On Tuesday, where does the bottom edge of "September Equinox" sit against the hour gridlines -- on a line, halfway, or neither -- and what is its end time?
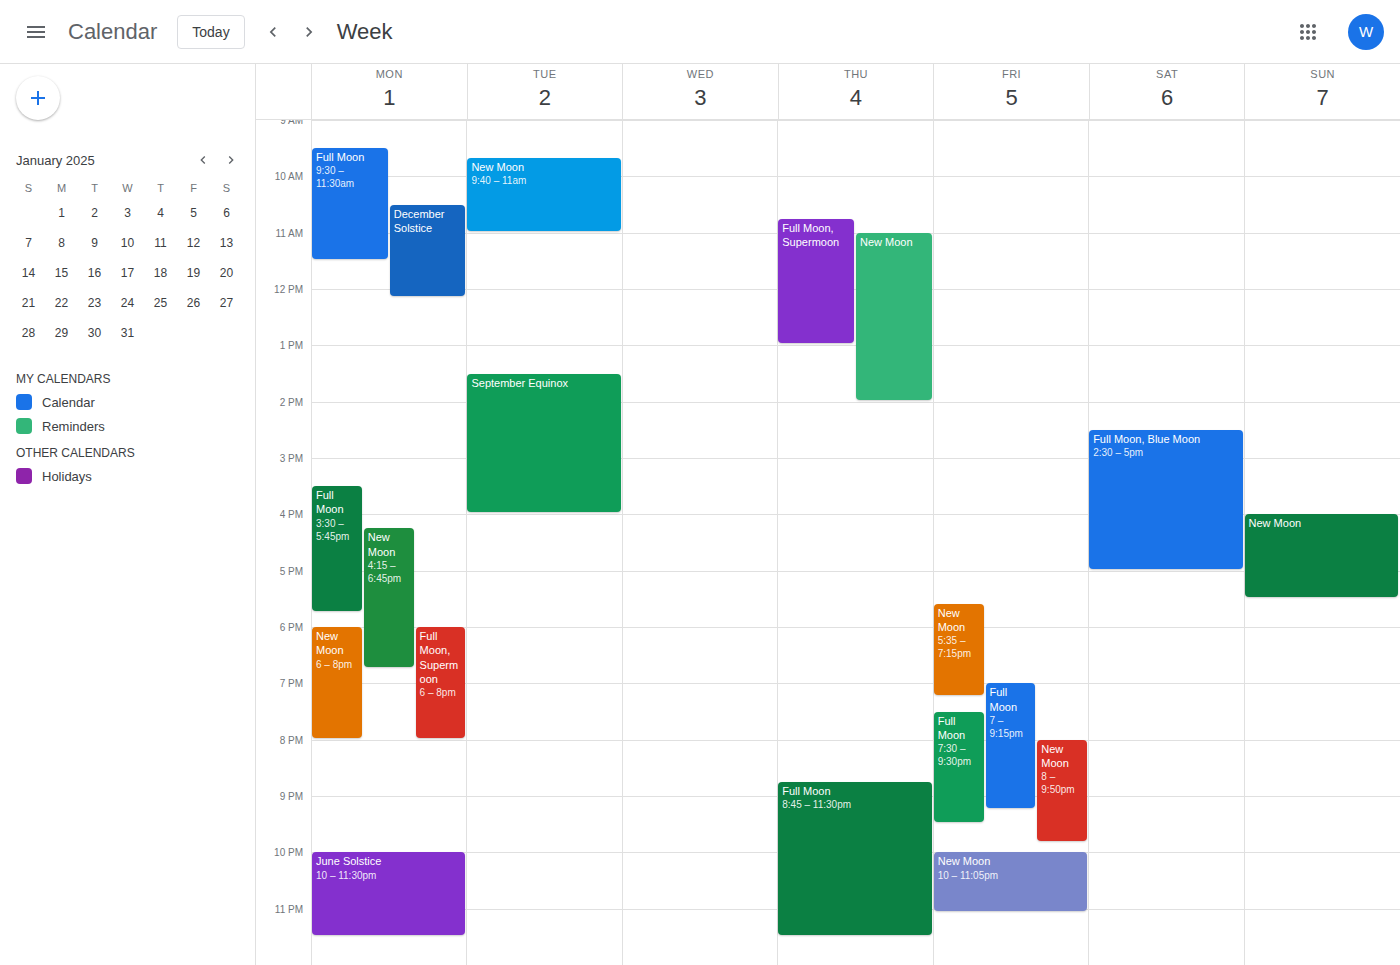
4:00 PM -- exactly on the 4 PM line.